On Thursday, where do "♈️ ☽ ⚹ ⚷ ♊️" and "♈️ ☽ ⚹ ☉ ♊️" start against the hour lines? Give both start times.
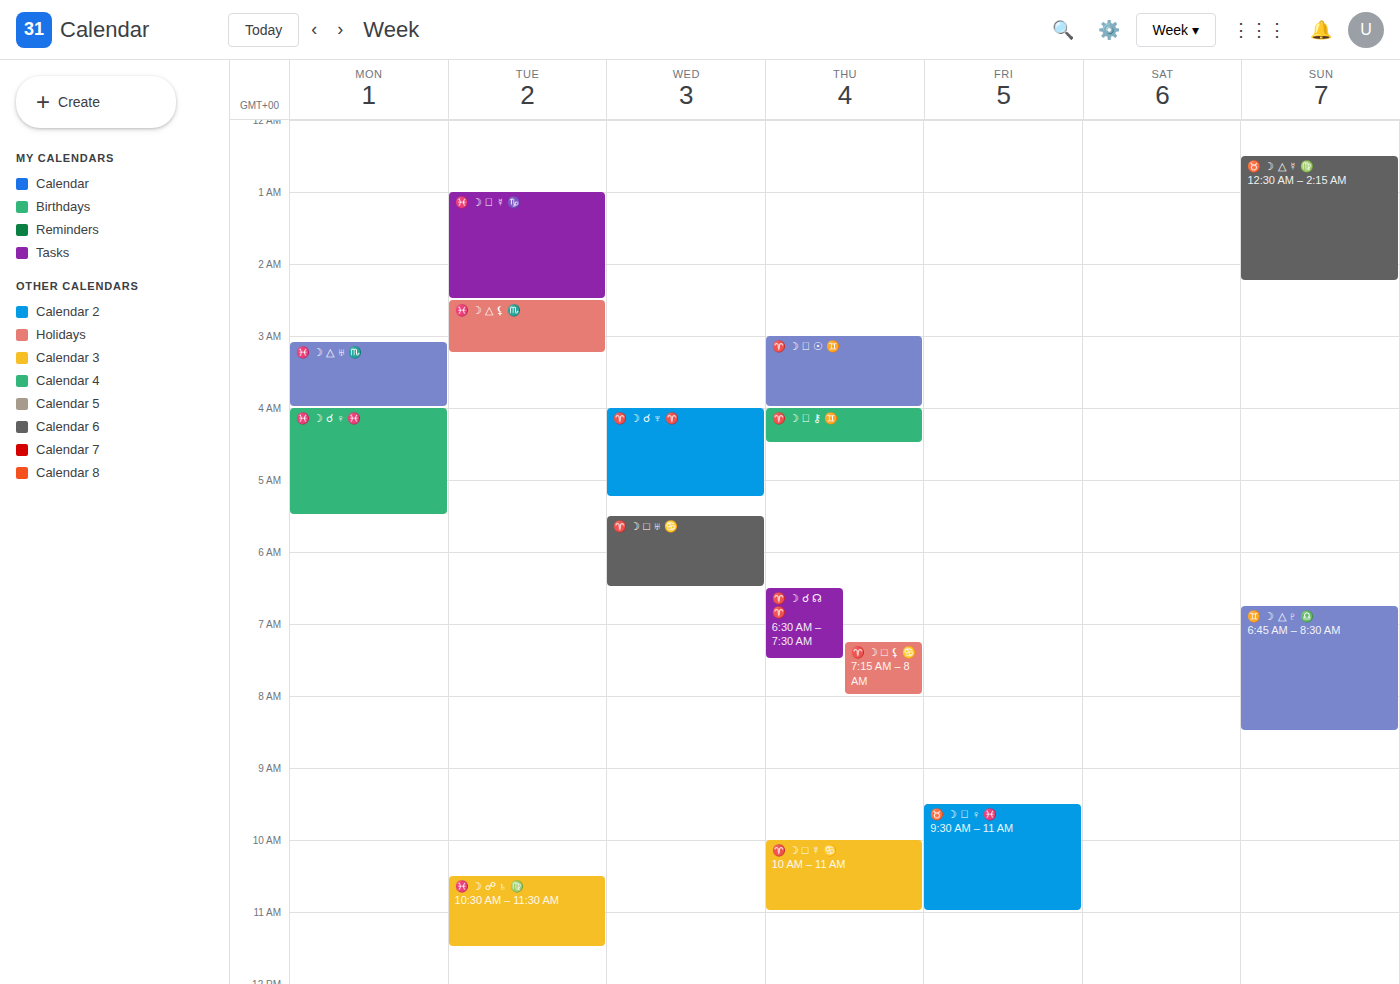
"♈️ ☽ ⚹ ⚷ ♊️": 4:00 AM, exactly on the 4 AM line. "♈️ ☽ ⚹ ☉ ♊️": 3:00 AM, exactly on the 3 AM line.